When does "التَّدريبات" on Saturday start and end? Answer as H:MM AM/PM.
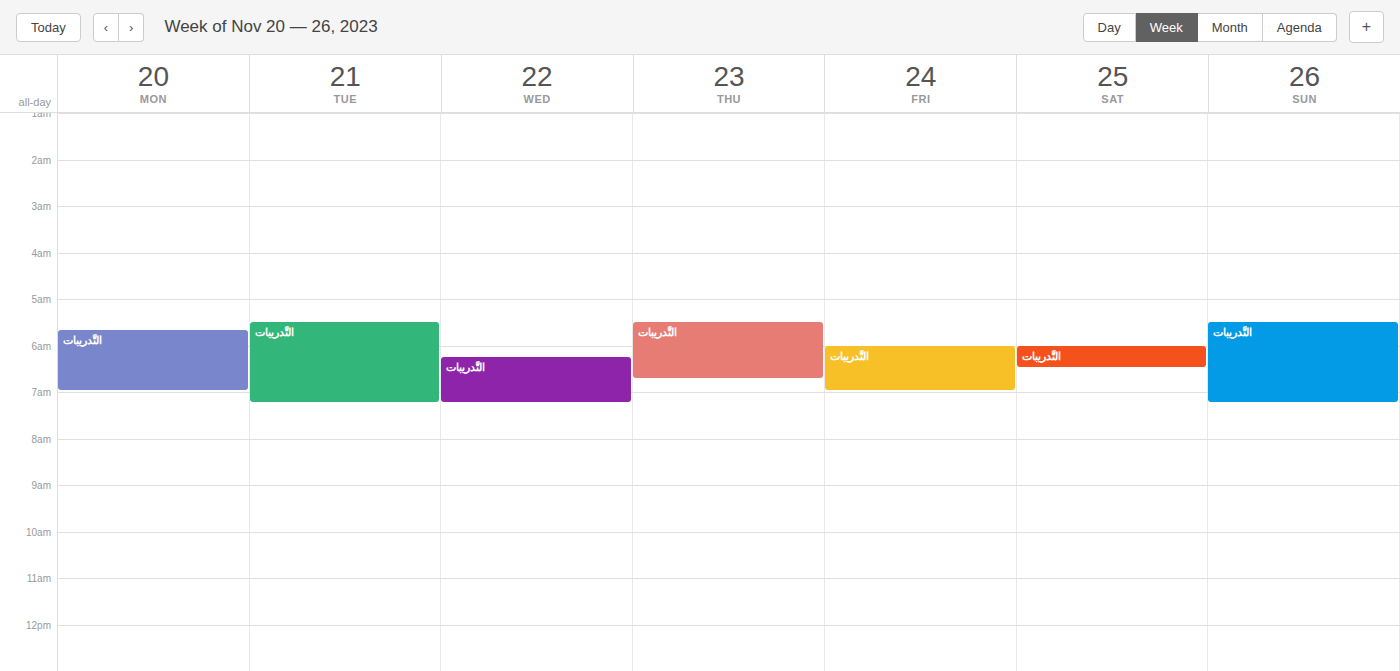
6:00 AM to 6:30 AM